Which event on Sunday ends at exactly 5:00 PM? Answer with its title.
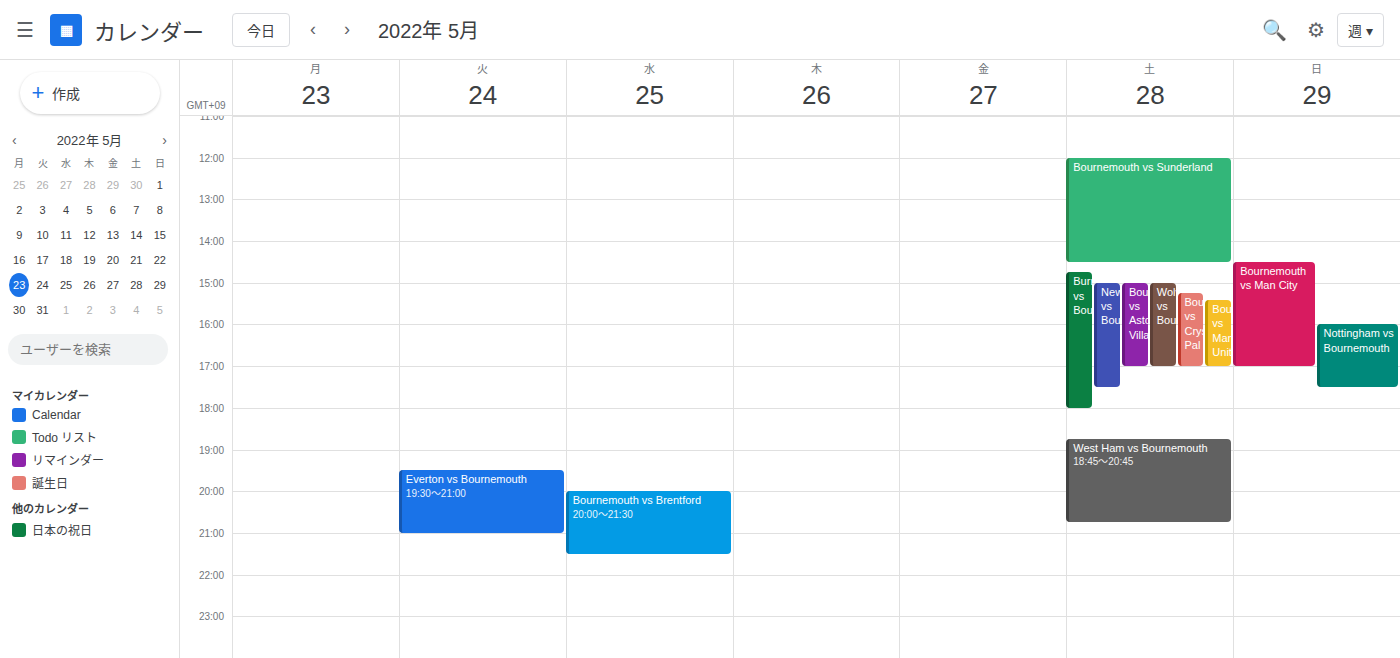
"Bournemouth vs Man City"